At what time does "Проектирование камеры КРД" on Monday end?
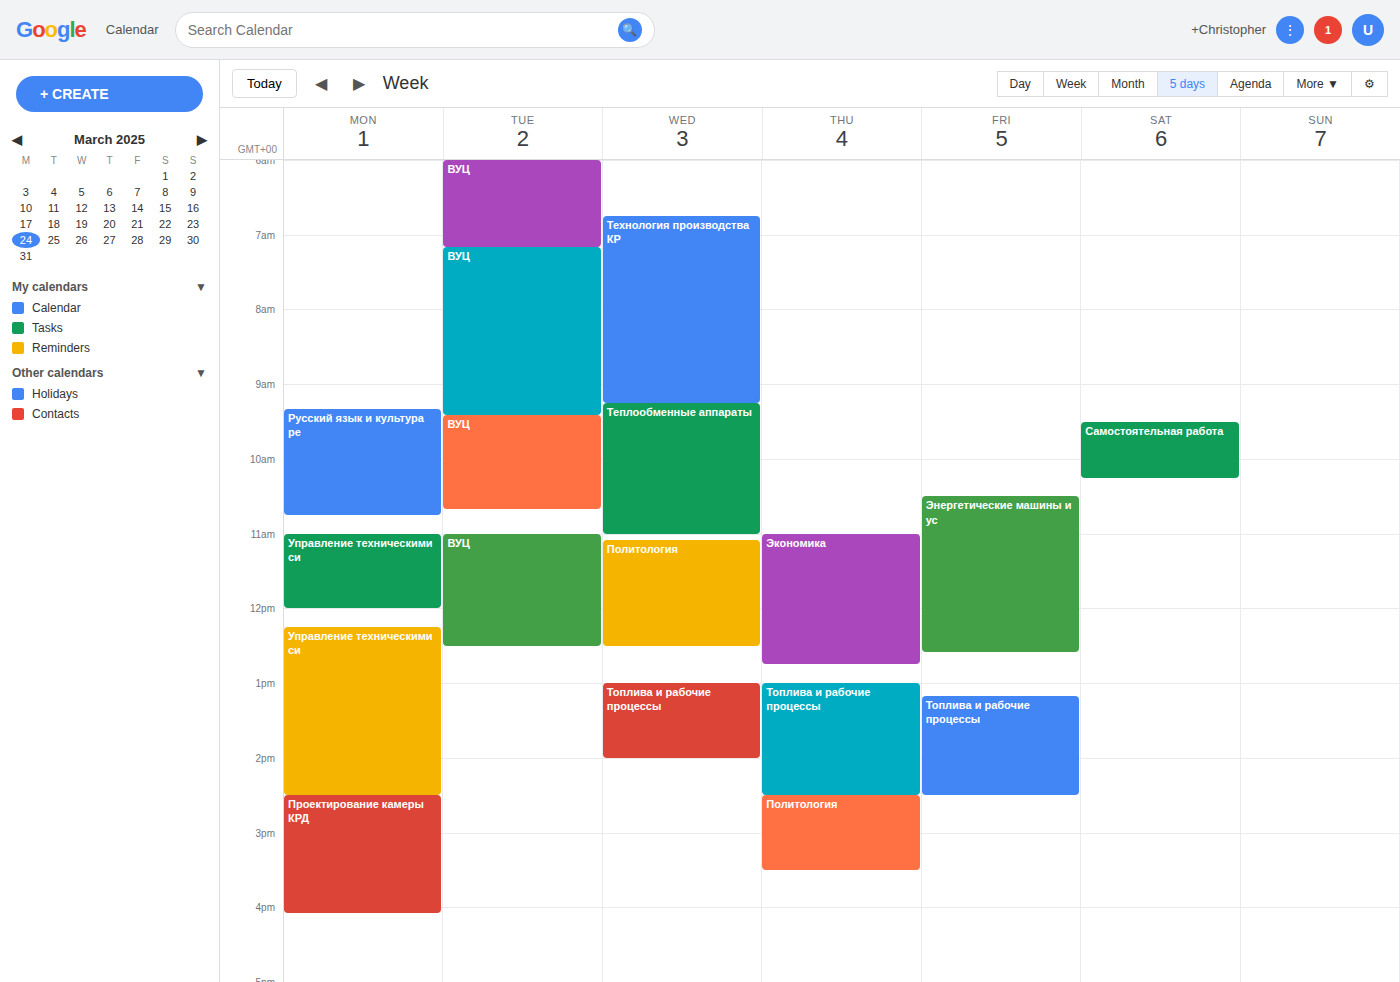
4:05 PM